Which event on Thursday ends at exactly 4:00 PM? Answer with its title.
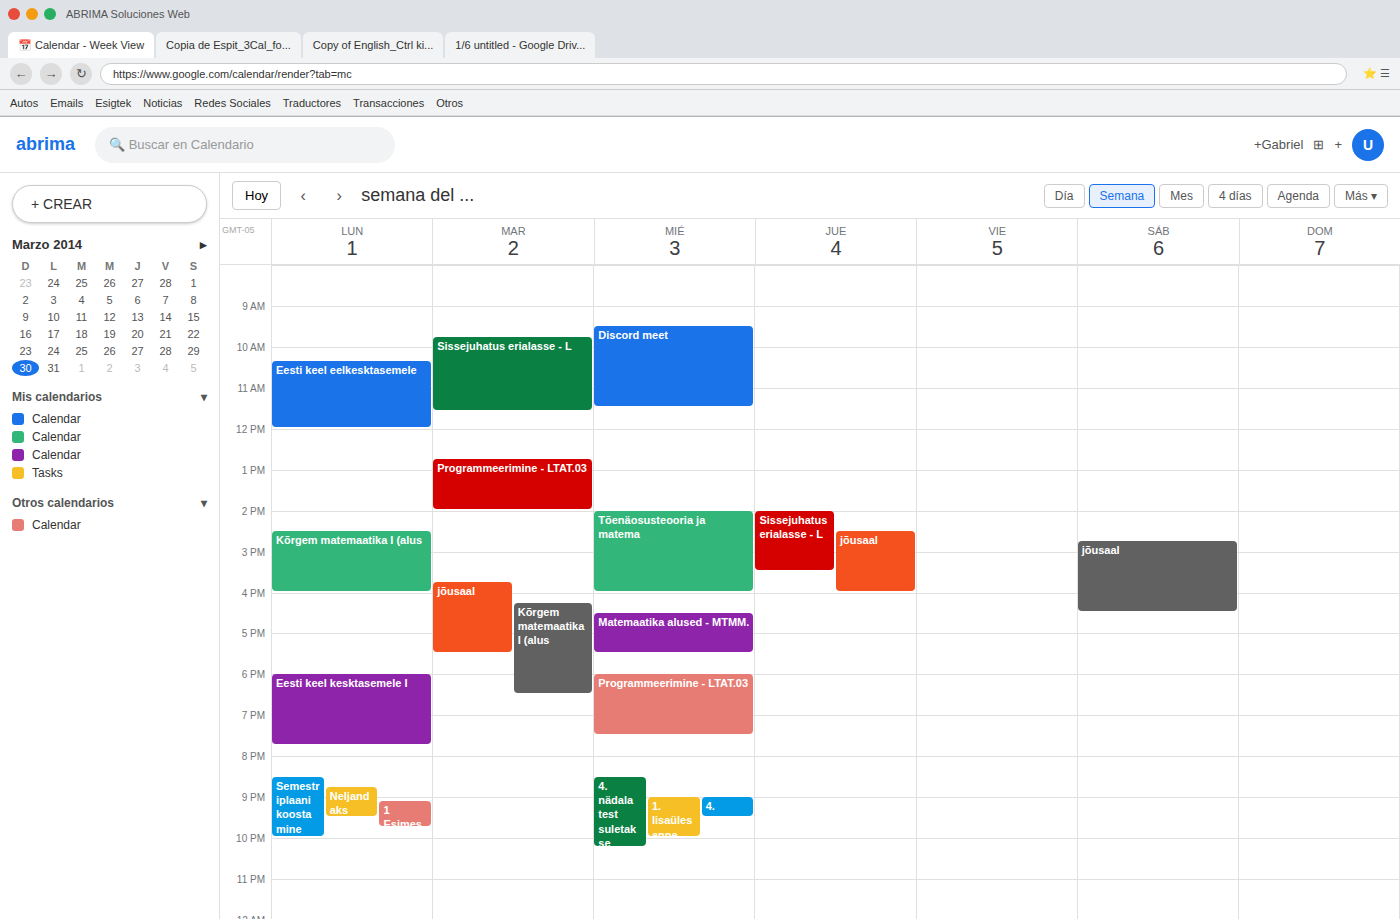
"jõusaal"